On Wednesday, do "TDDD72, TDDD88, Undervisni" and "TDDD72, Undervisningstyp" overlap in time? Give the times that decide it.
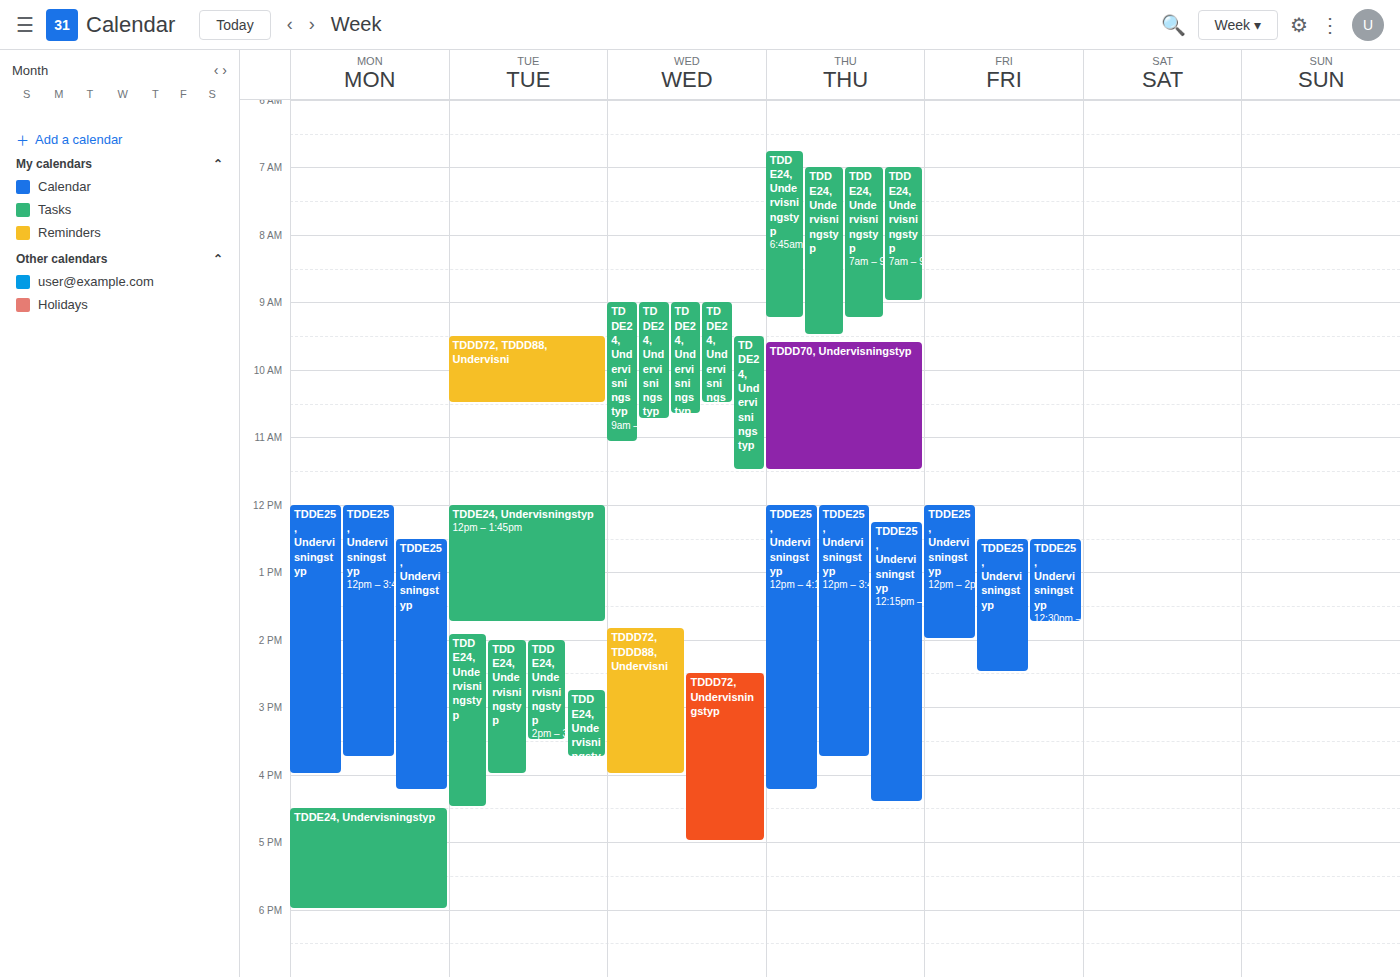
"TDDD72, Undervisningstyp" starts at 2:30 PM, before "TDDD72, TDDD88, Undervisni" ends at 4:00 PM -- they overlap.